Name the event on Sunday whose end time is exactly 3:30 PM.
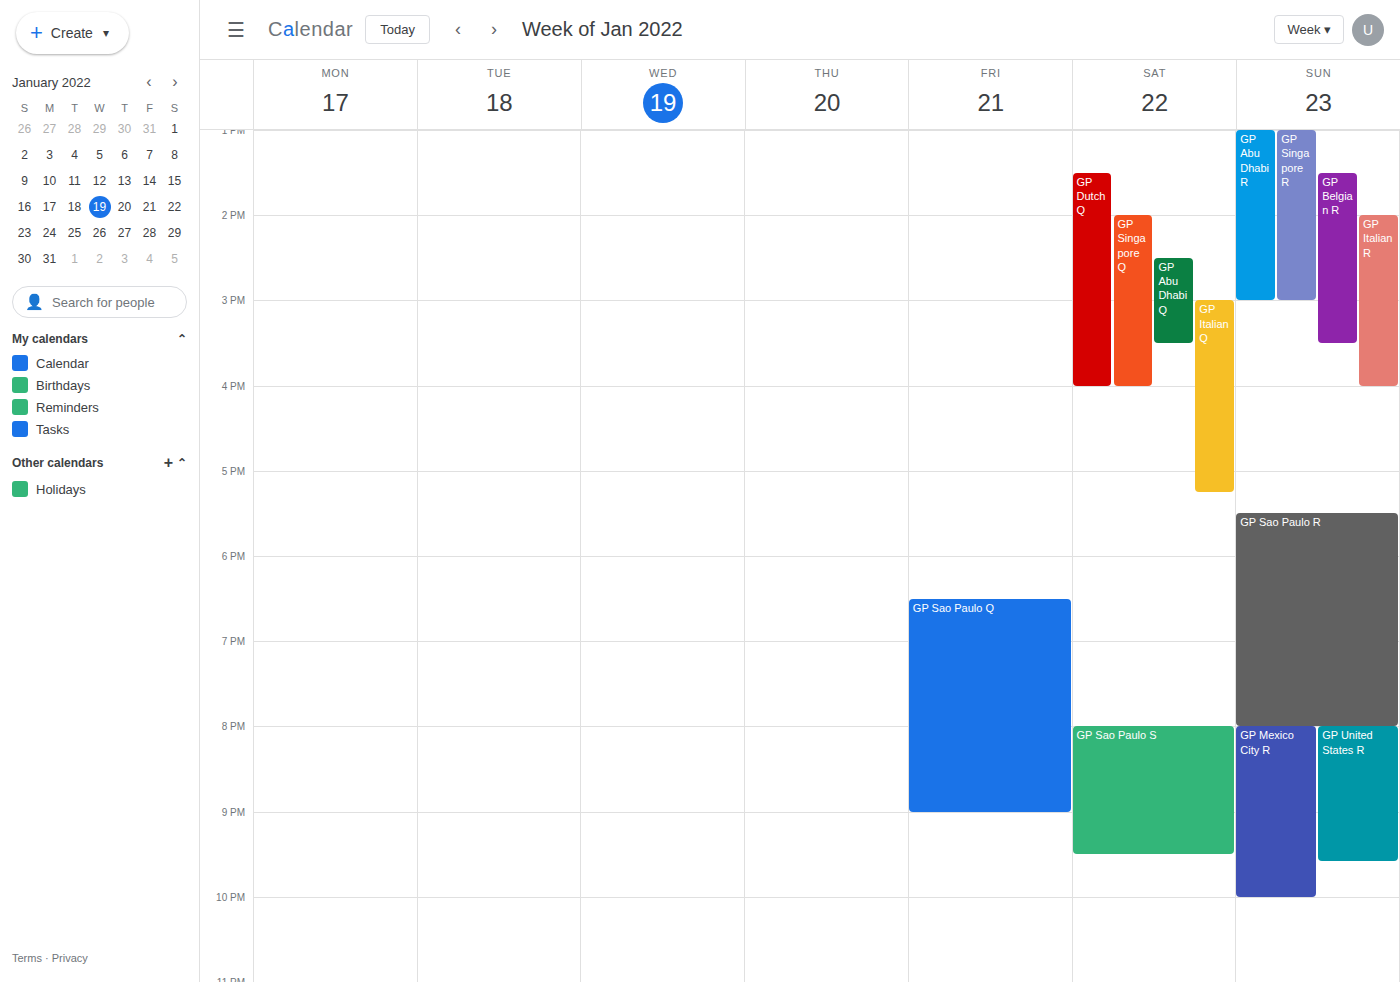
"GP Belgian R"